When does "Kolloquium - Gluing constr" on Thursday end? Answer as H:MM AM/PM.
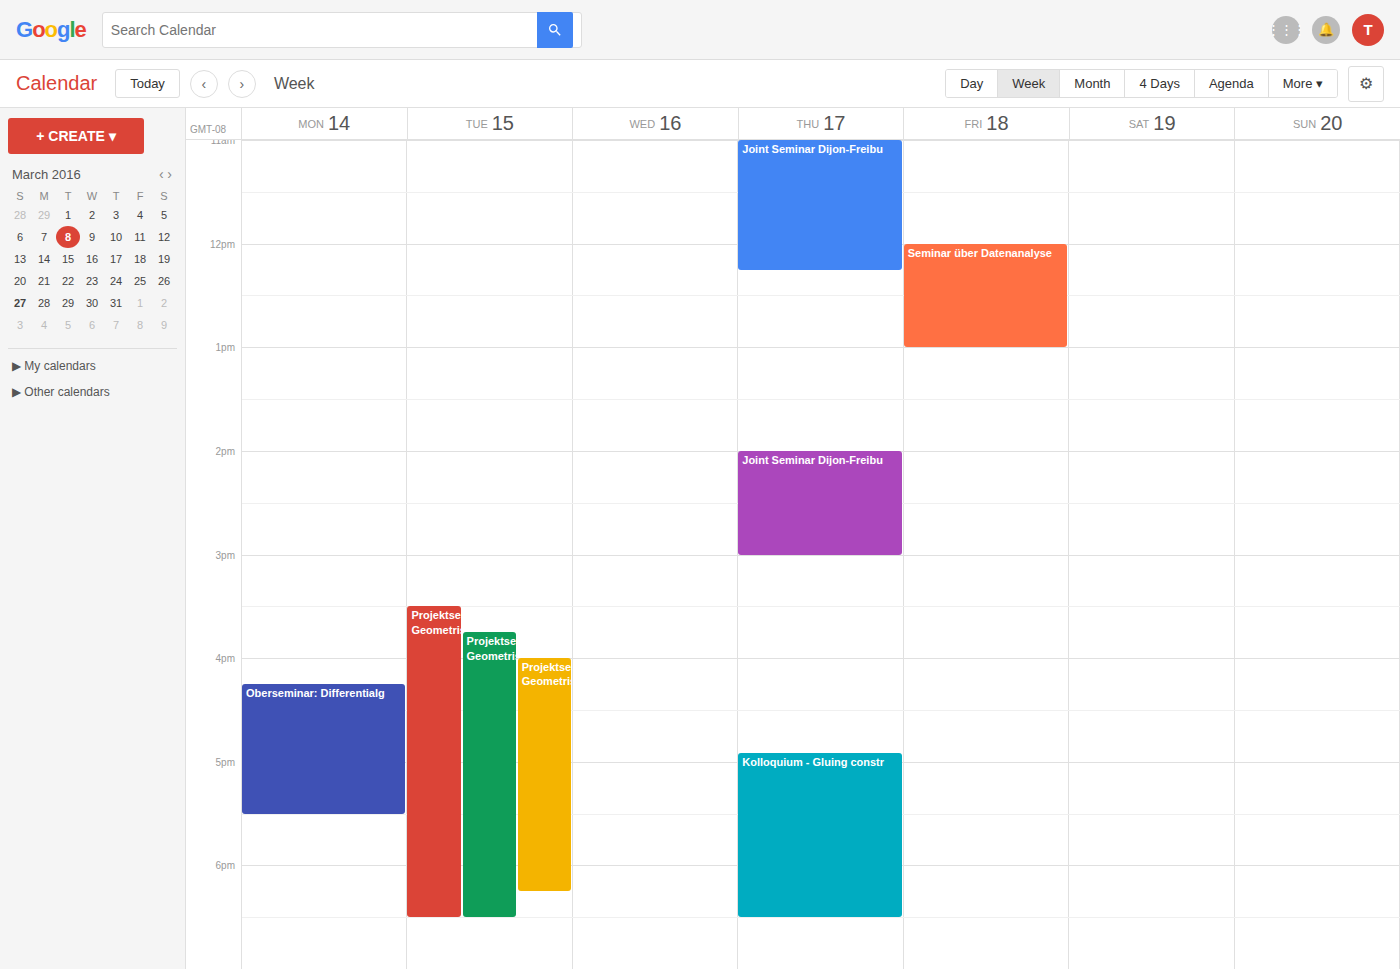
6:30 PM